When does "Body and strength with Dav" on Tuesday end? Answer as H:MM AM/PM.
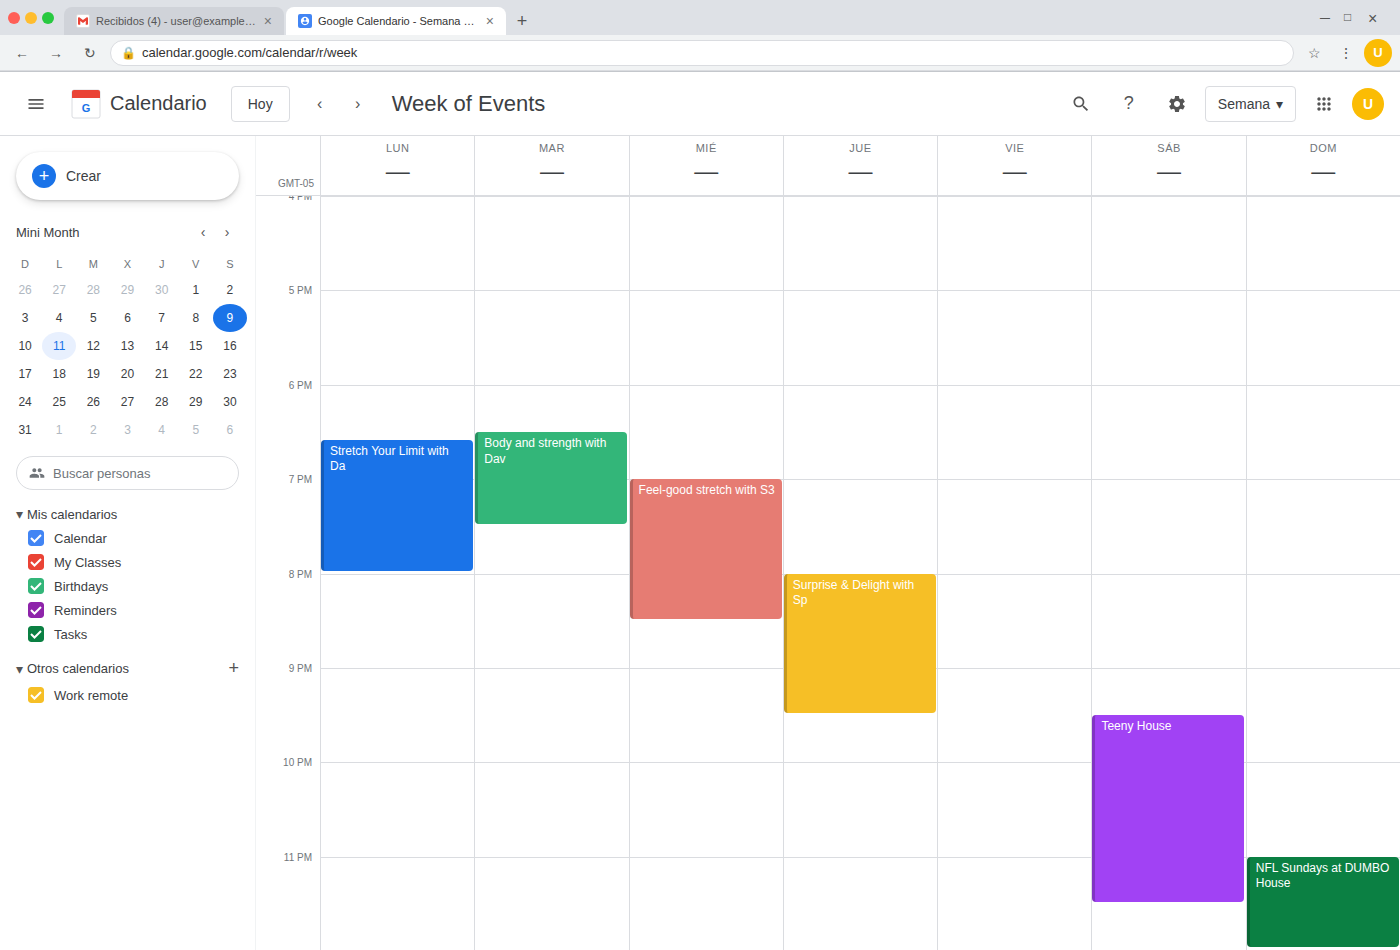
7:30 PM